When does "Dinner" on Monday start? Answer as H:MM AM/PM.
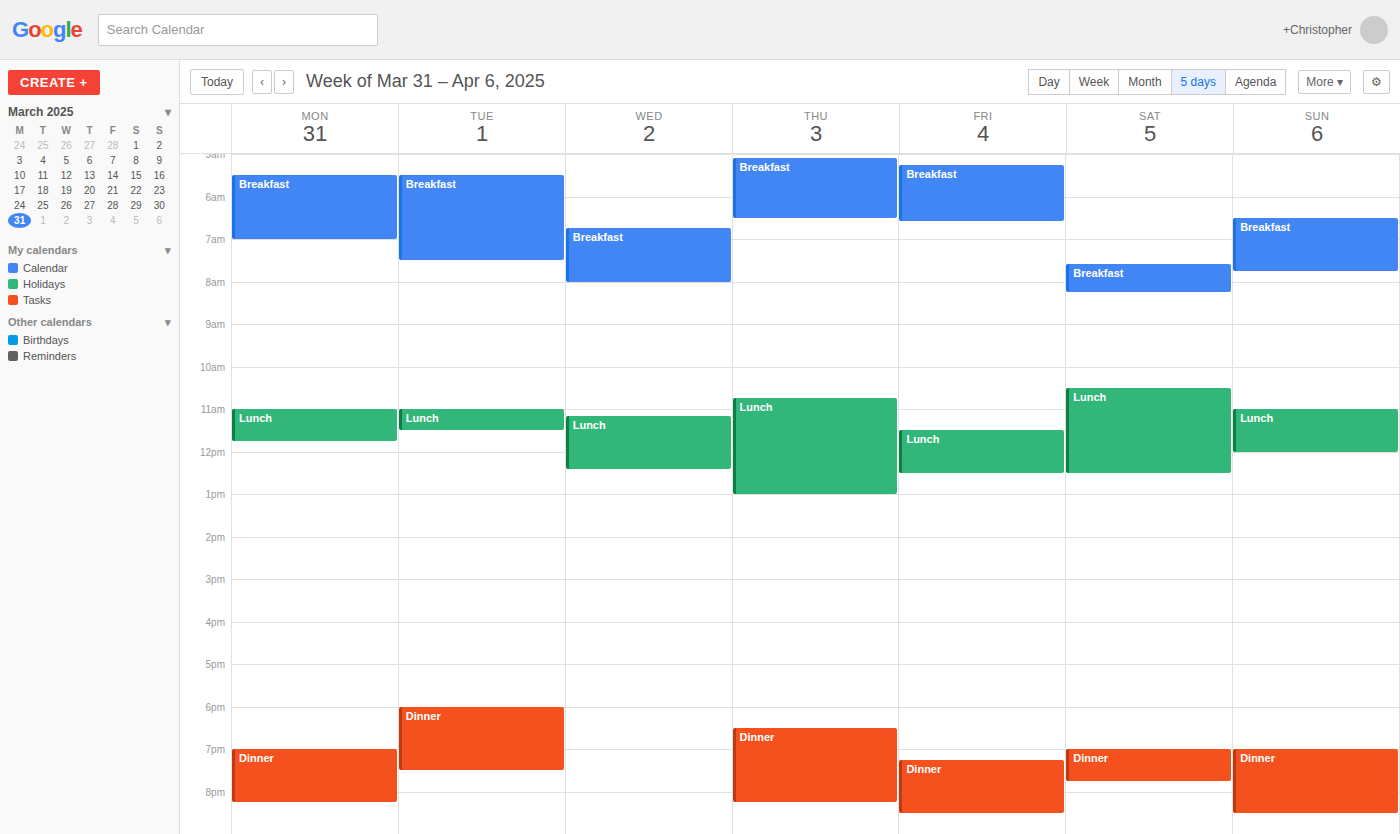
7:00 PM